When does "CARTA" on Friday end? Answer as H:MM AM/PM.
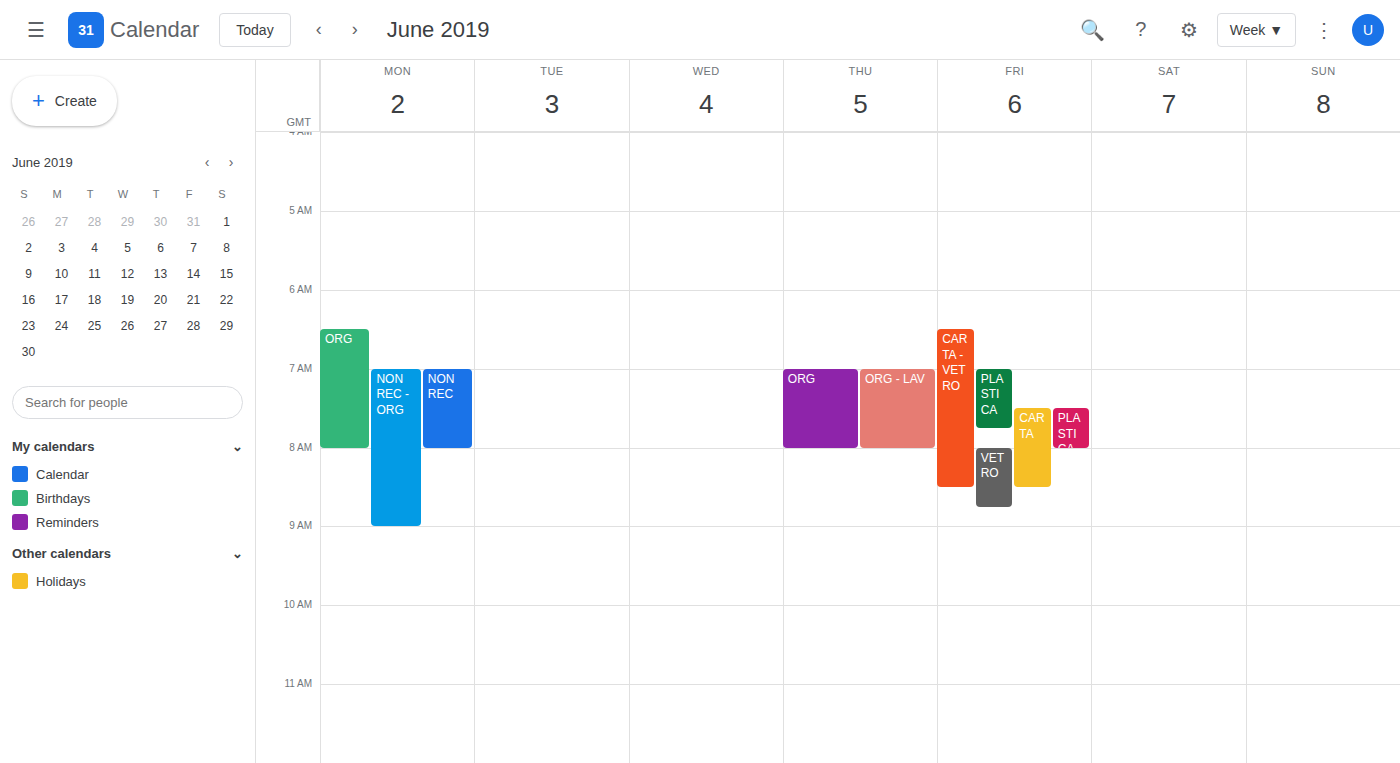
8:30 AM